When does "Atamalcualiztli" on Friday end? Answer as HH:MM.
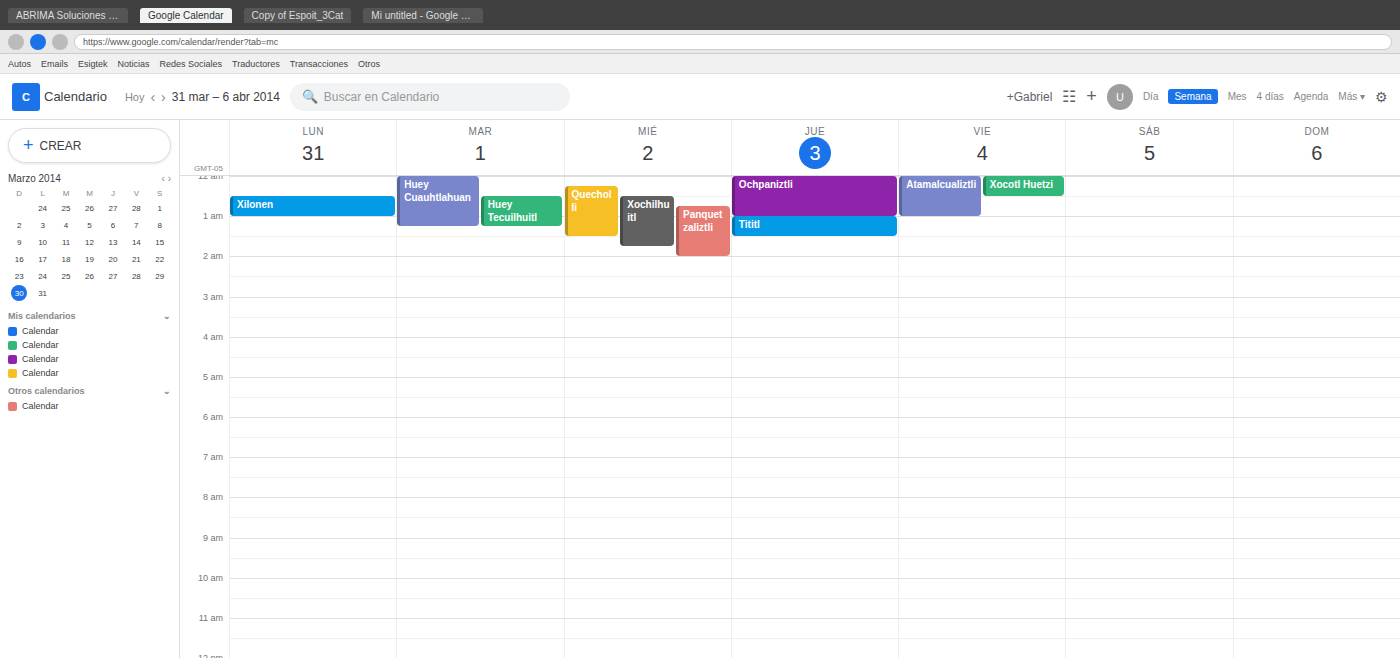
01:00